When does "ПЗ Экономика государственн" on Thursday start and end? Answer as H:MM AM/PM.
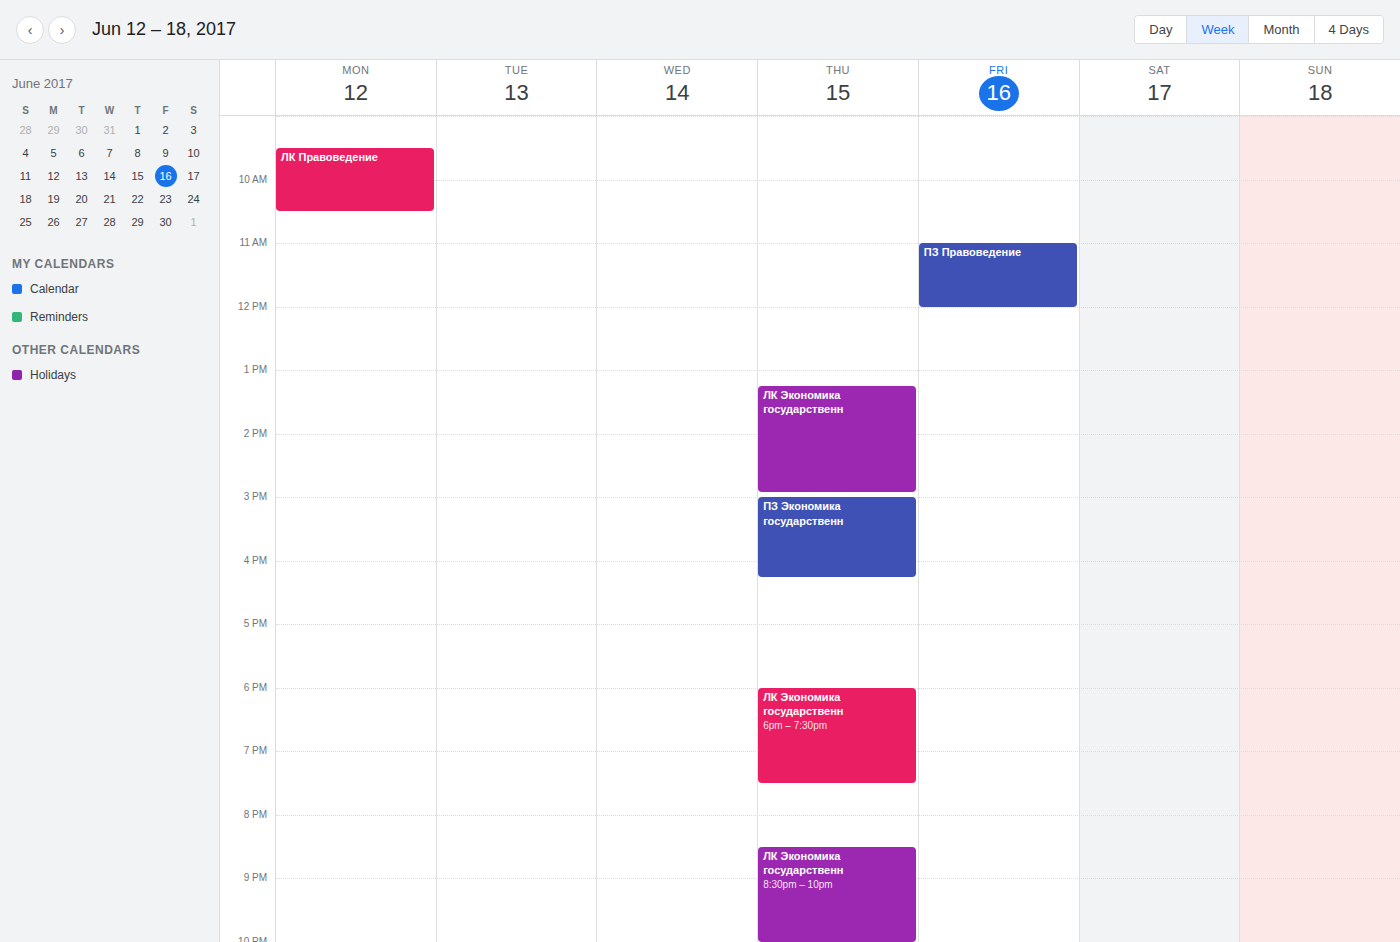
3:00 PM to 4:15 PM